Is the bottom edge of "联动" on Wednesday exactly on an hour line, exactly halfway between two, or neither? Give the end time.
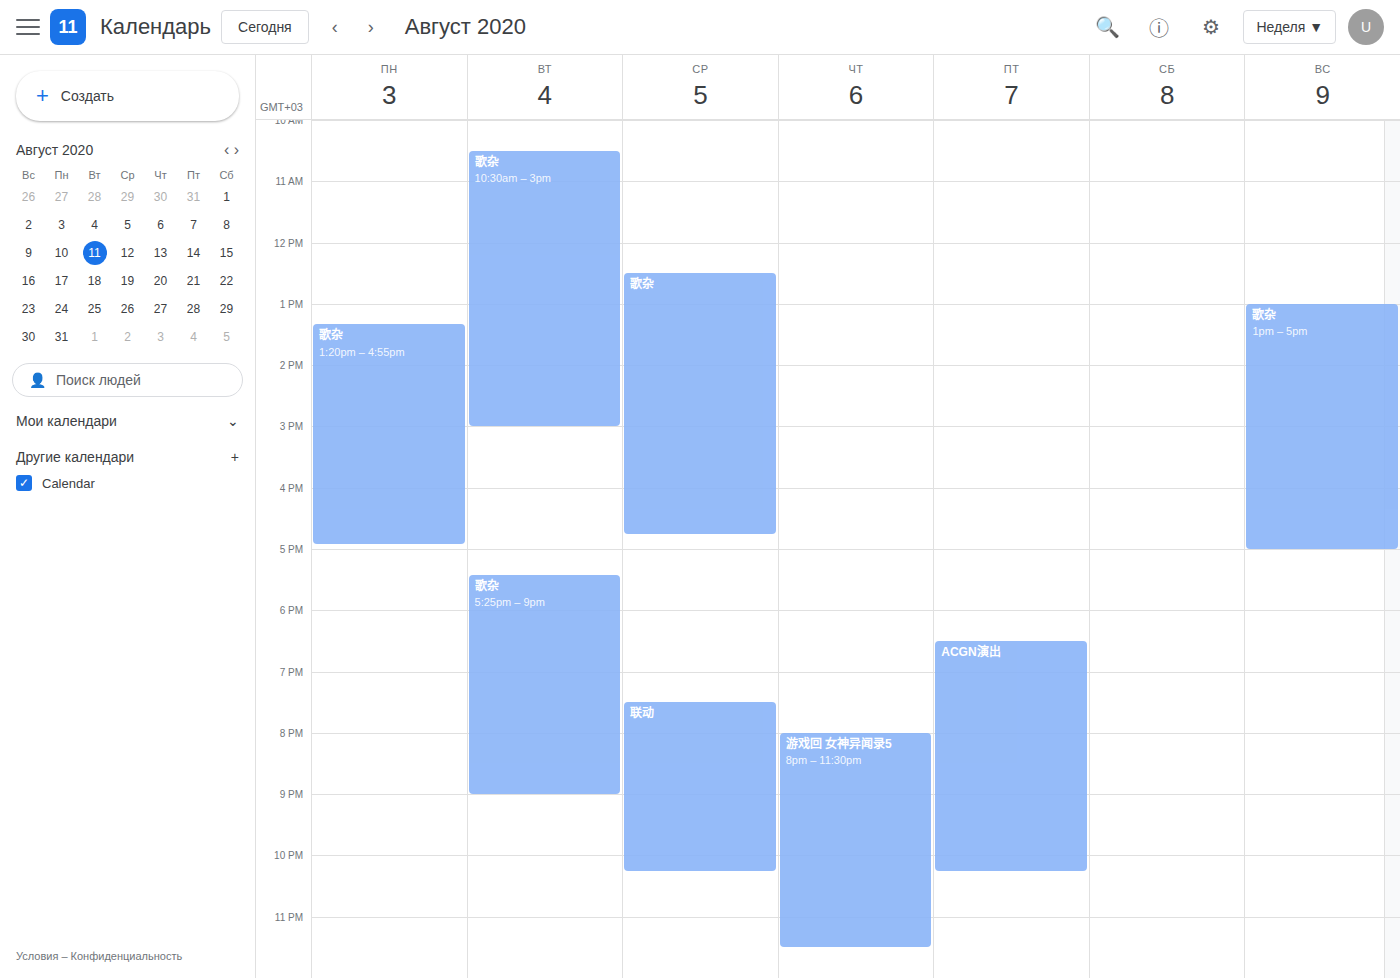
10:15 PM -- neither: a quarter of the way from the 10 PM line to the 11 PM line.